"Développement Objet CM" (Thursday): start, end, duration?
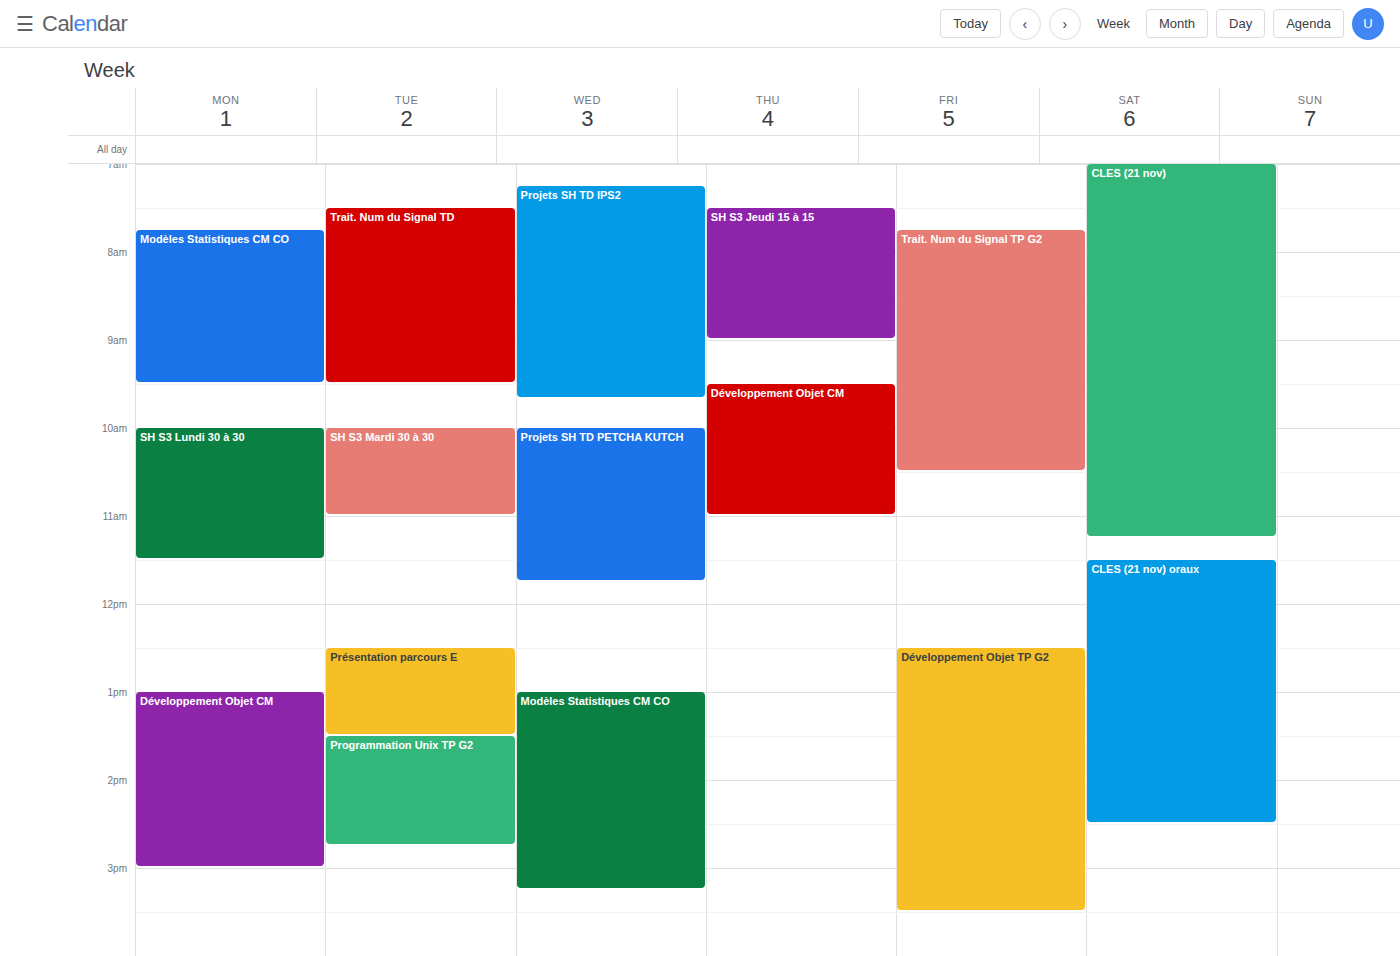
9:30 AM to 11:00 AM, 1 hour 30 minutes